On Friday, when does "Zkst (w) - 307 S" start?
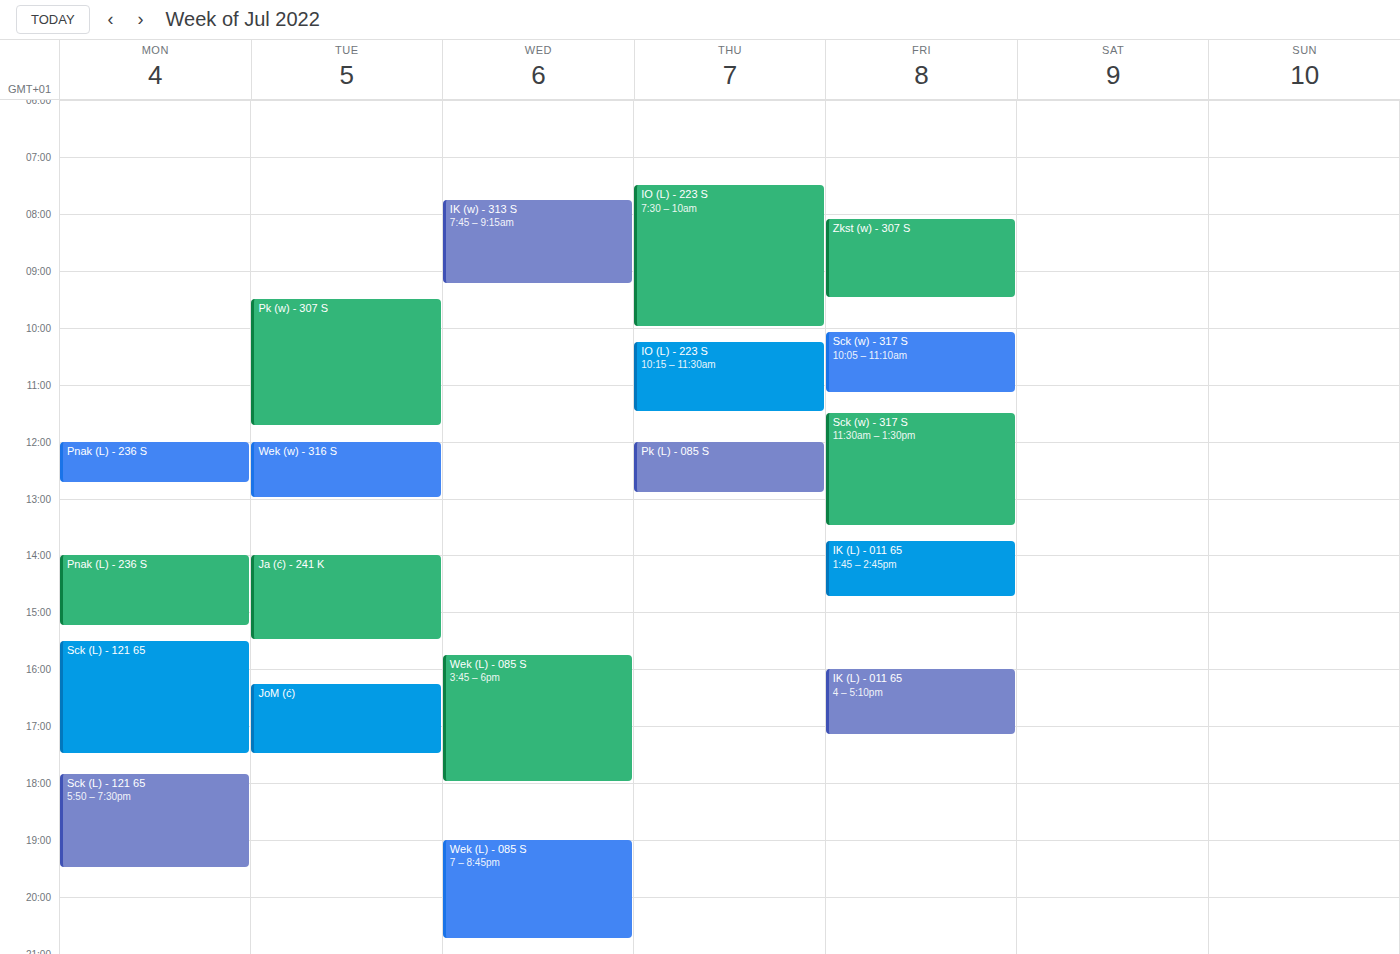
08:05